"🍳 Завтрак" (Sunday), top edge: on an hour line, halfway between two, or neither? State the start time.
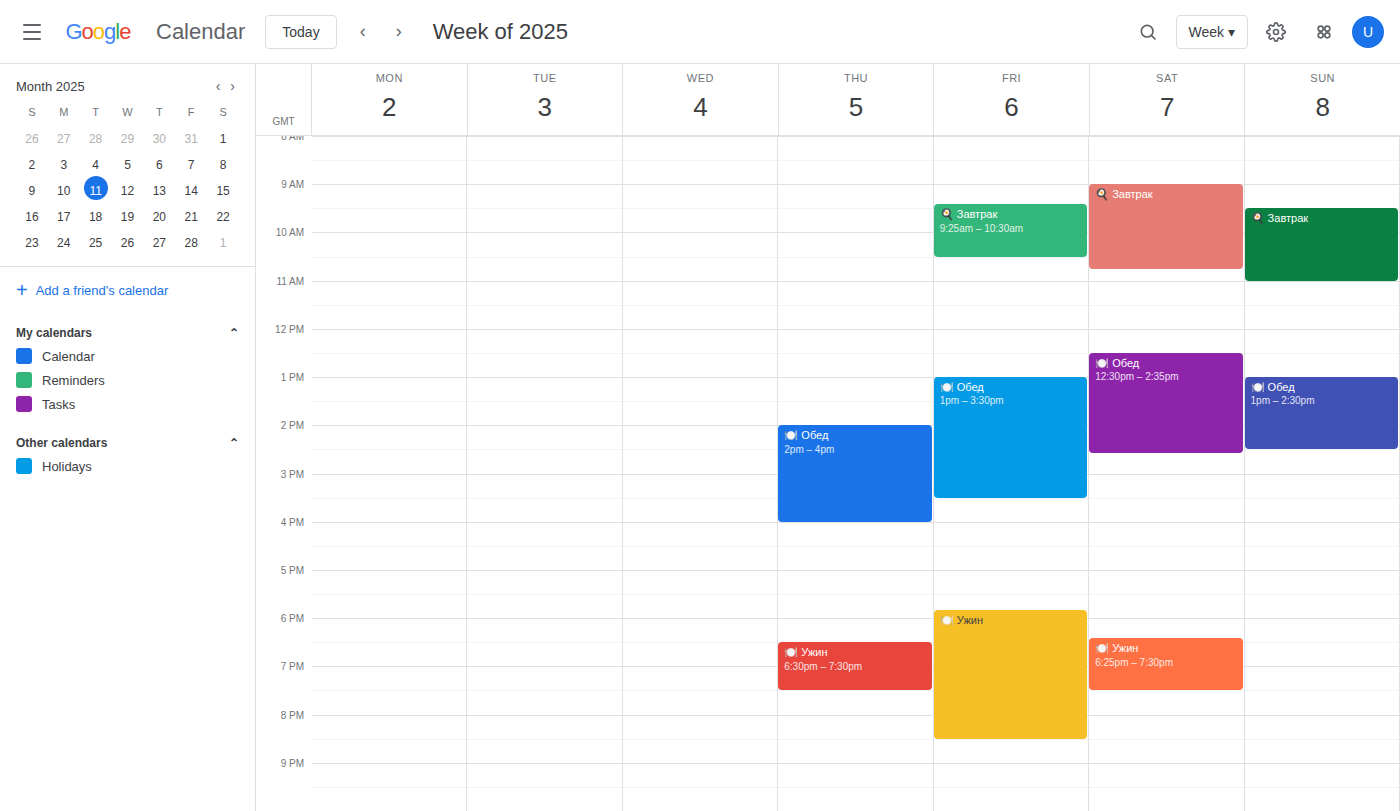
9:30 AM -- halfway between the 9 AM and 10 AM lines.